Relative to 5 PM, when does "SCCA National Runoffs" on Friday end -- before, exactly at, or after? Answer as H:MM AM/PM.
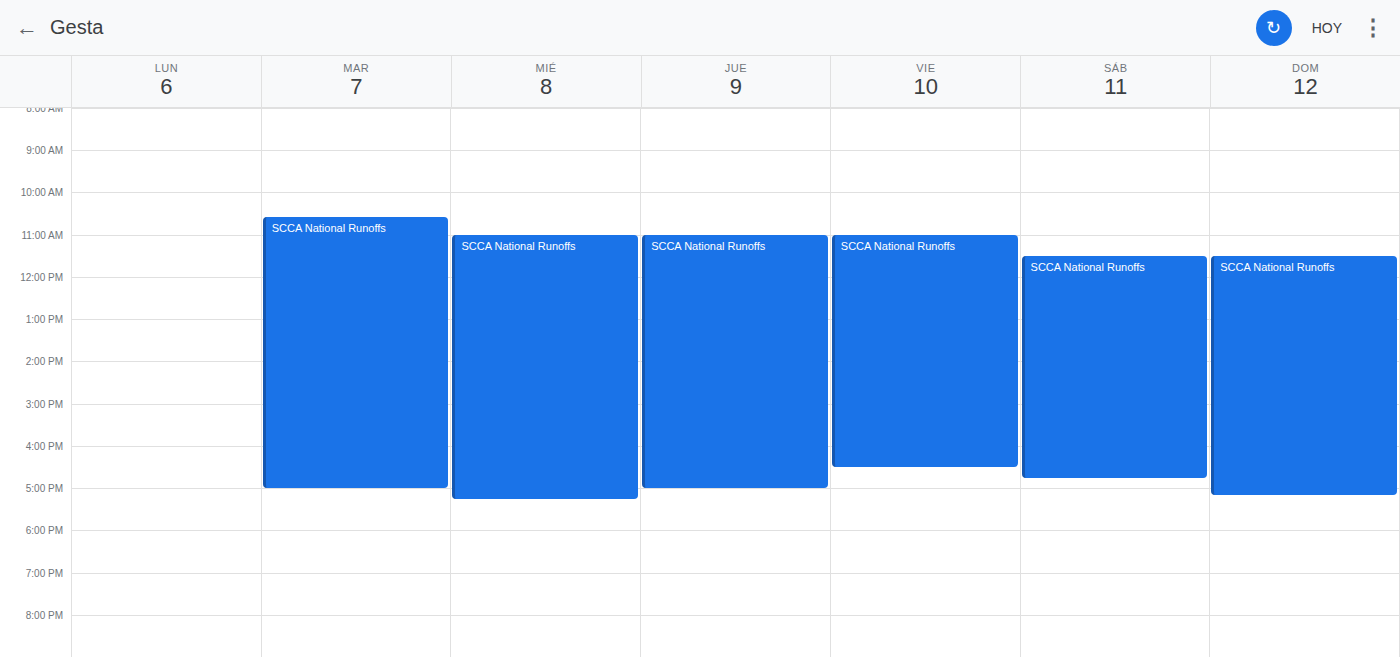
4:30 PM -- before 5 PM, 30 minutes above the 5 PM line.